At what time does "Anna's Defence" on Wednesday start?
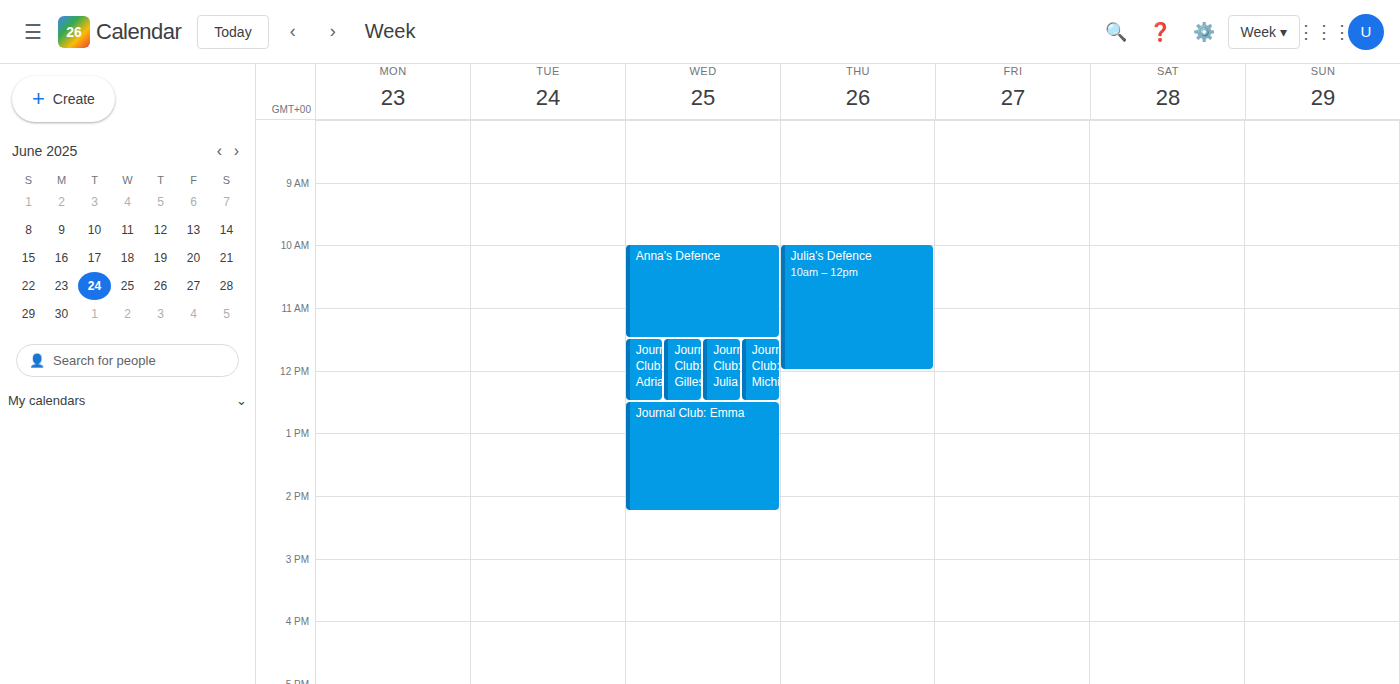
10:00 AM